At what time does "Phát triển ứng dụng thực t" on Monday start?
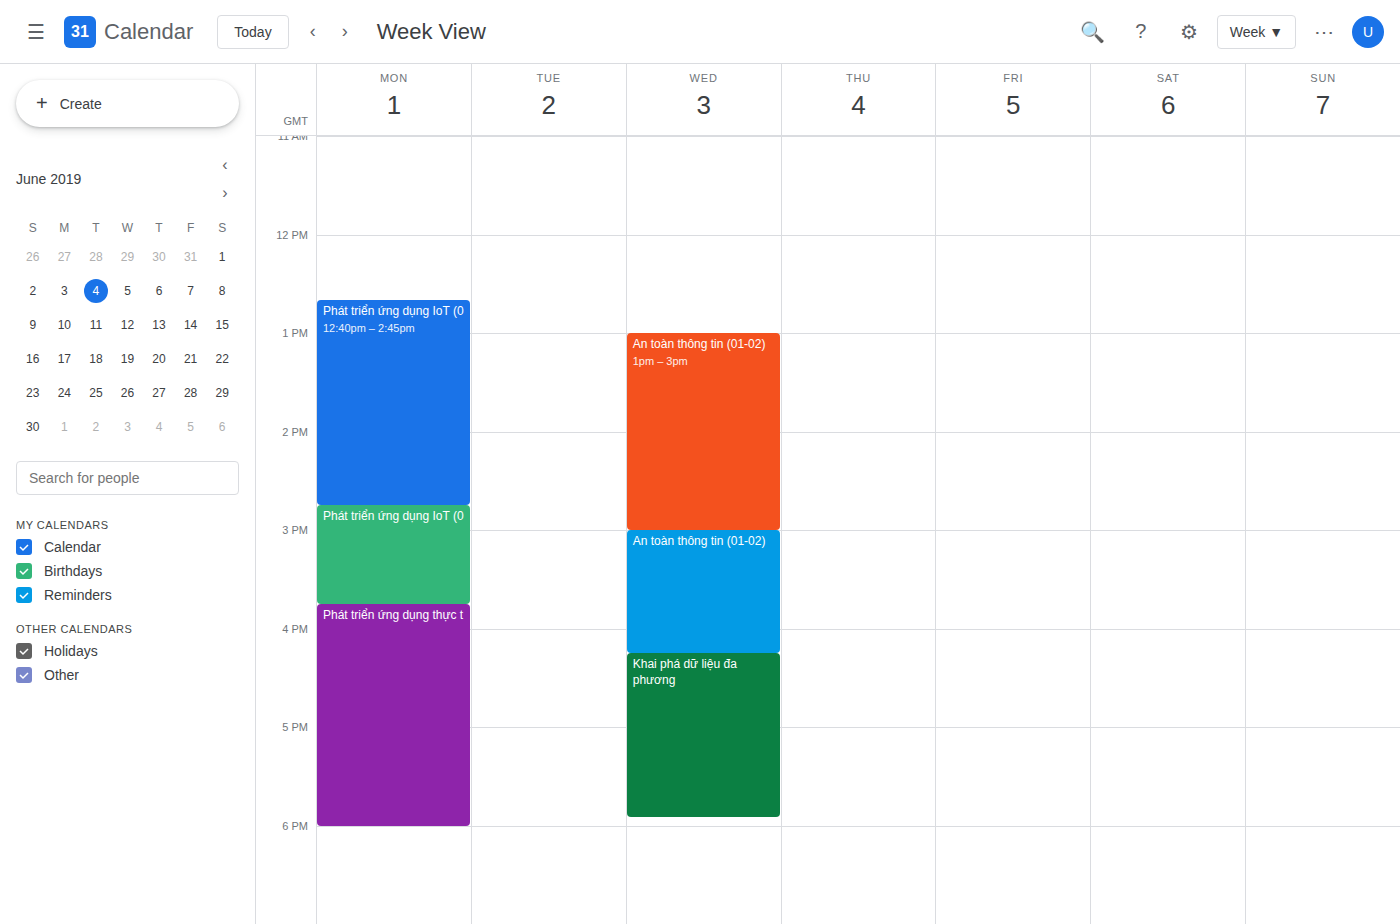
3:45 PM